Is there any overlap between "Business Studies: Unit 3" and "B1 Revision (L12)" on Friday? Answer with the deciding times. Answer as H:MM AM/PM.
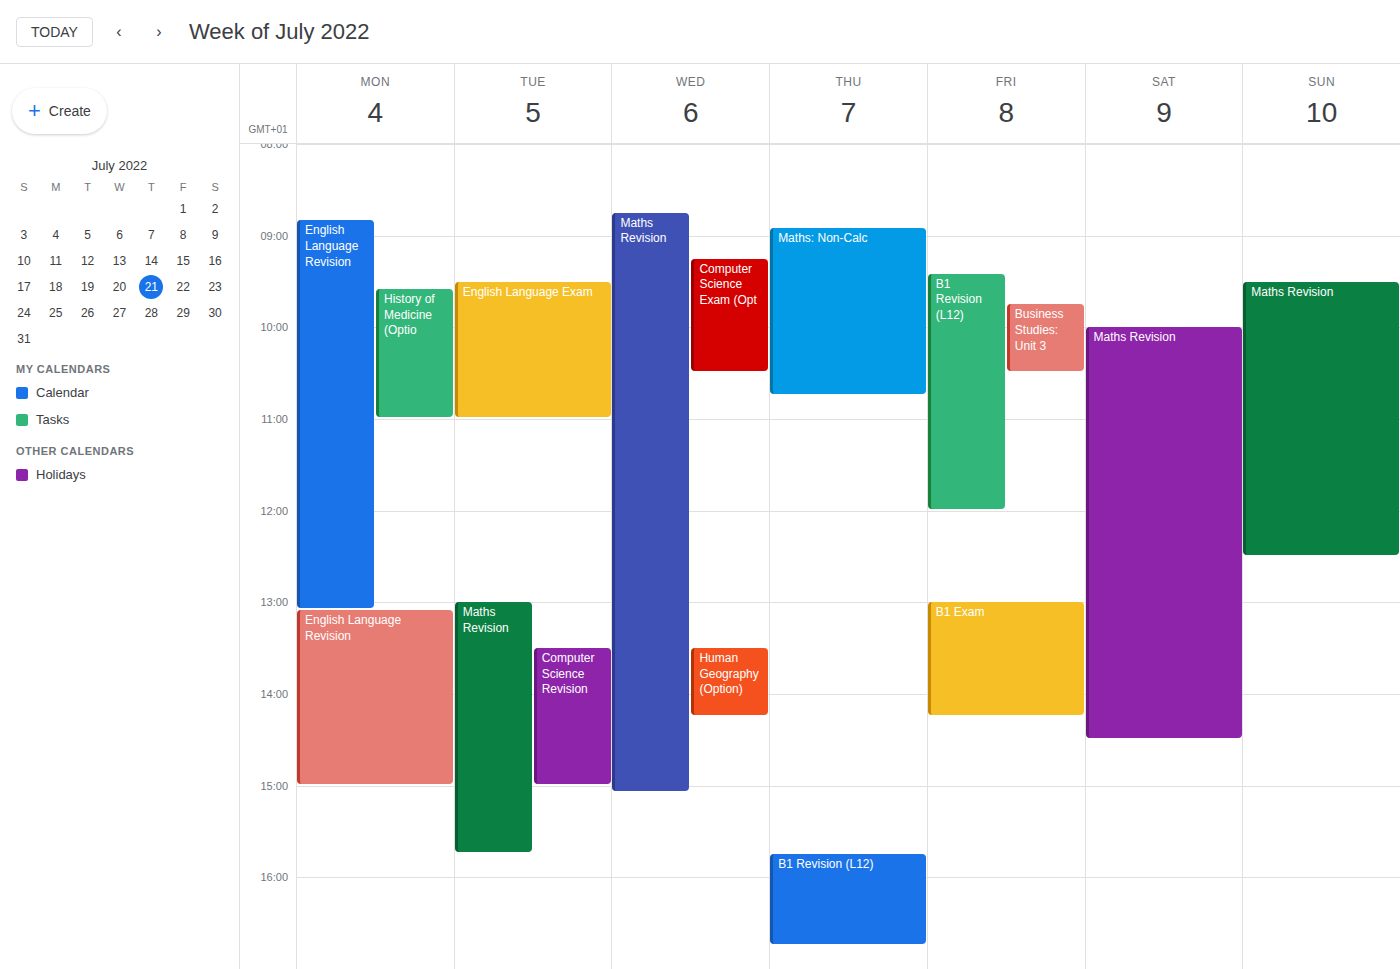
"Business Studies: Unit 3" runs 9:45 AM to 10:30 AM, inside "B1 Revision (L12)" -- they overlap.